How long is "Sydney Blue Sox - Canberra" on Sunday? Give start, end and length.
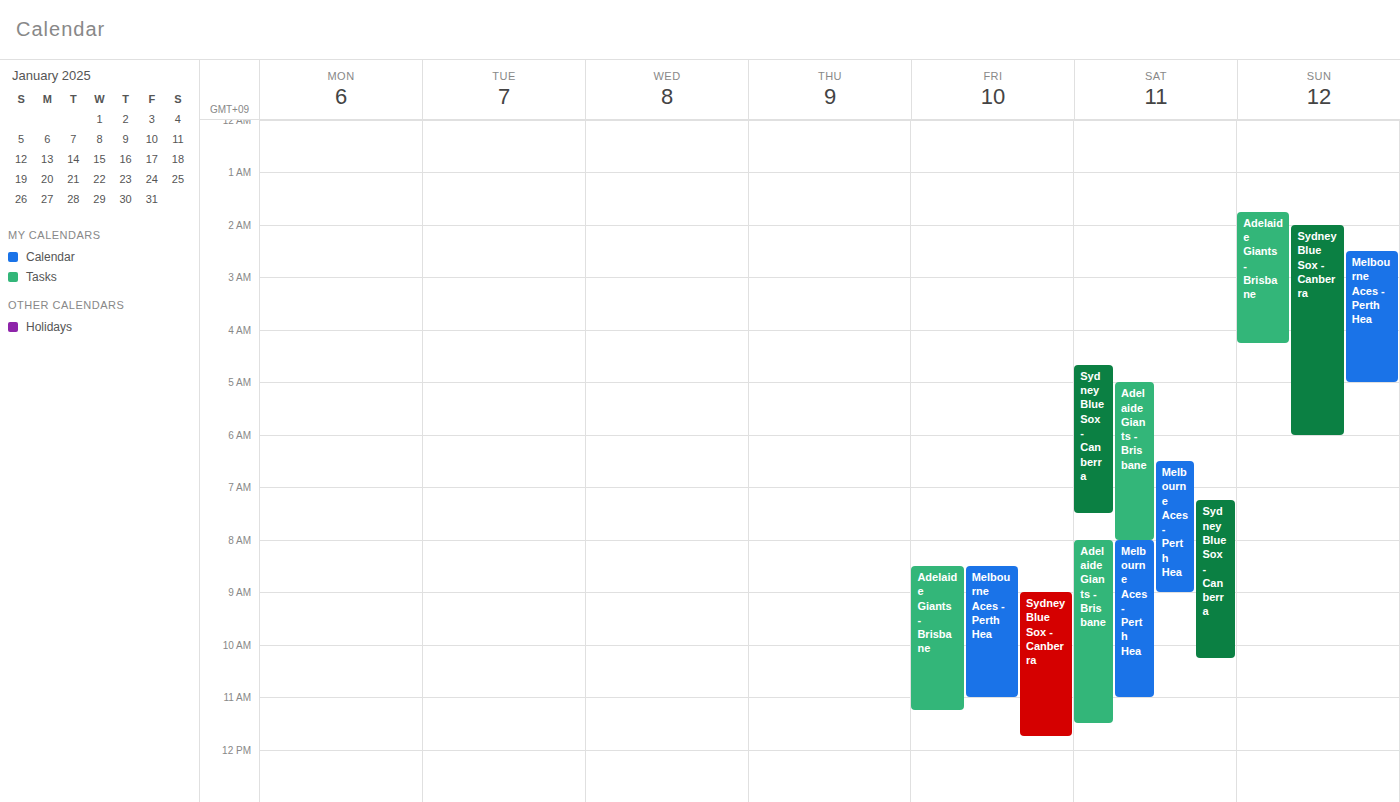
2:00 AM to 6:00 AM, 4 hours